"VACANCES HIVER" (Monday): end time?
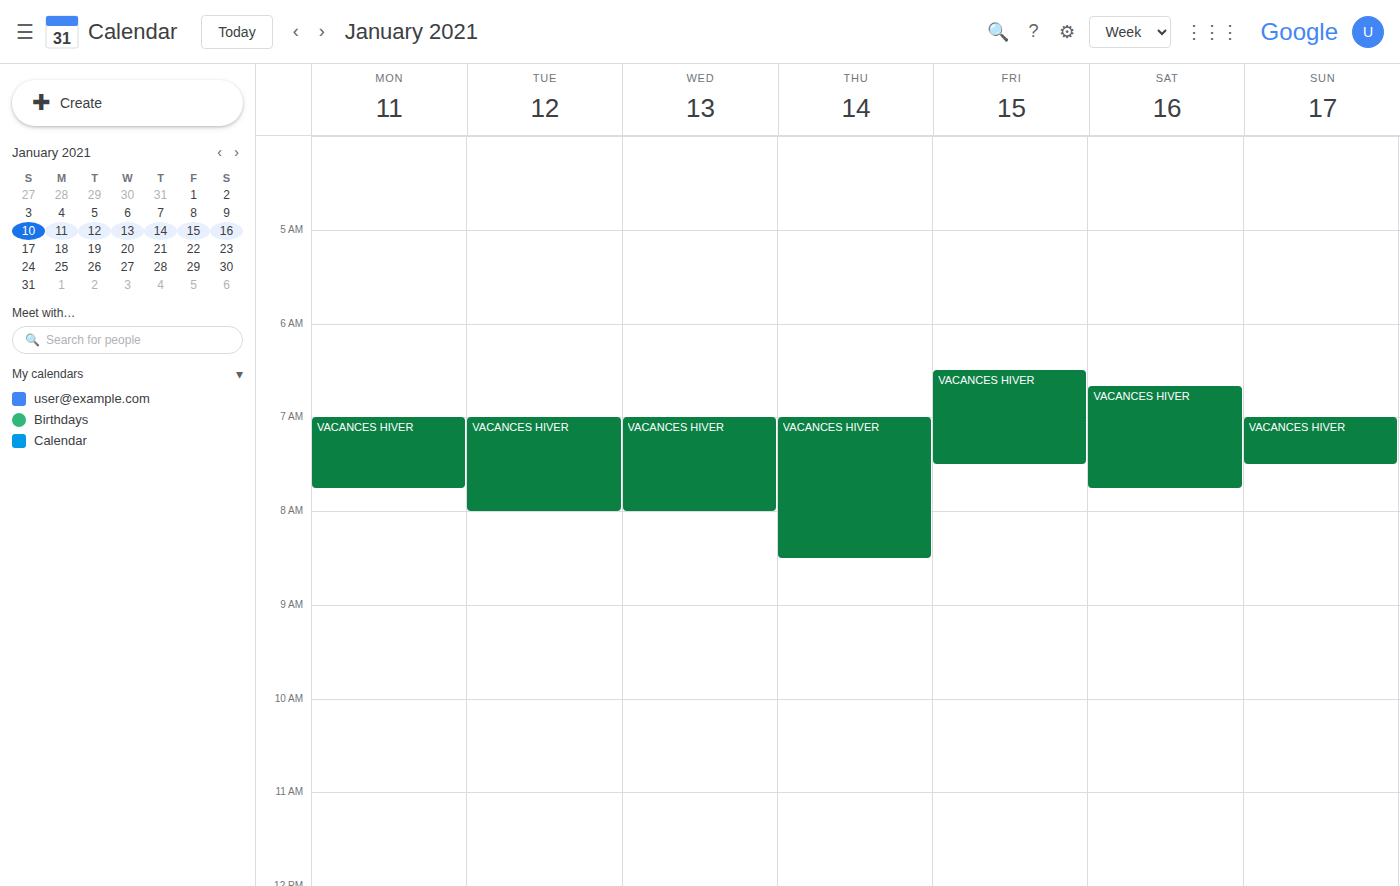
7:45 AM